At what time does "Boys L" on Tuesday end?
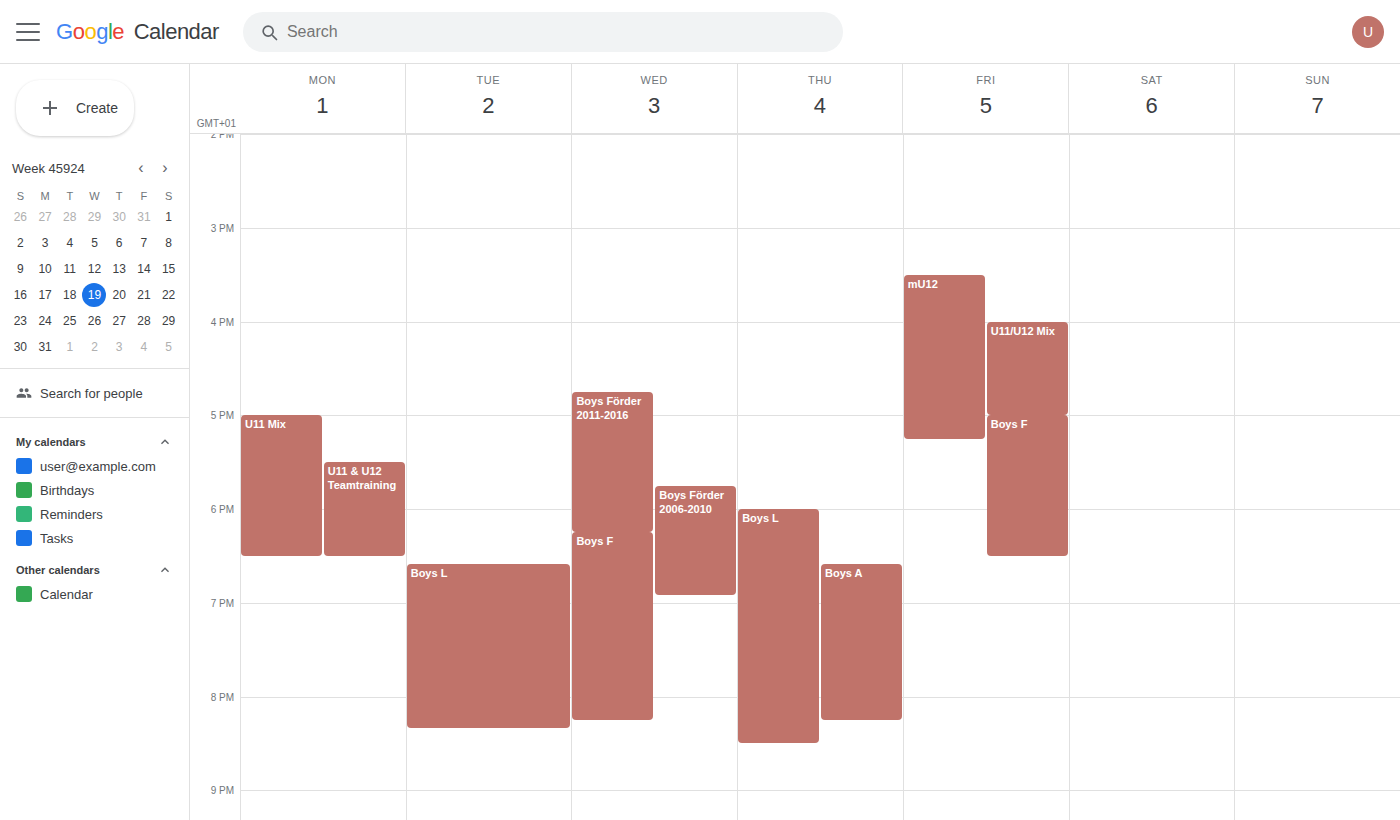
8:20 PM